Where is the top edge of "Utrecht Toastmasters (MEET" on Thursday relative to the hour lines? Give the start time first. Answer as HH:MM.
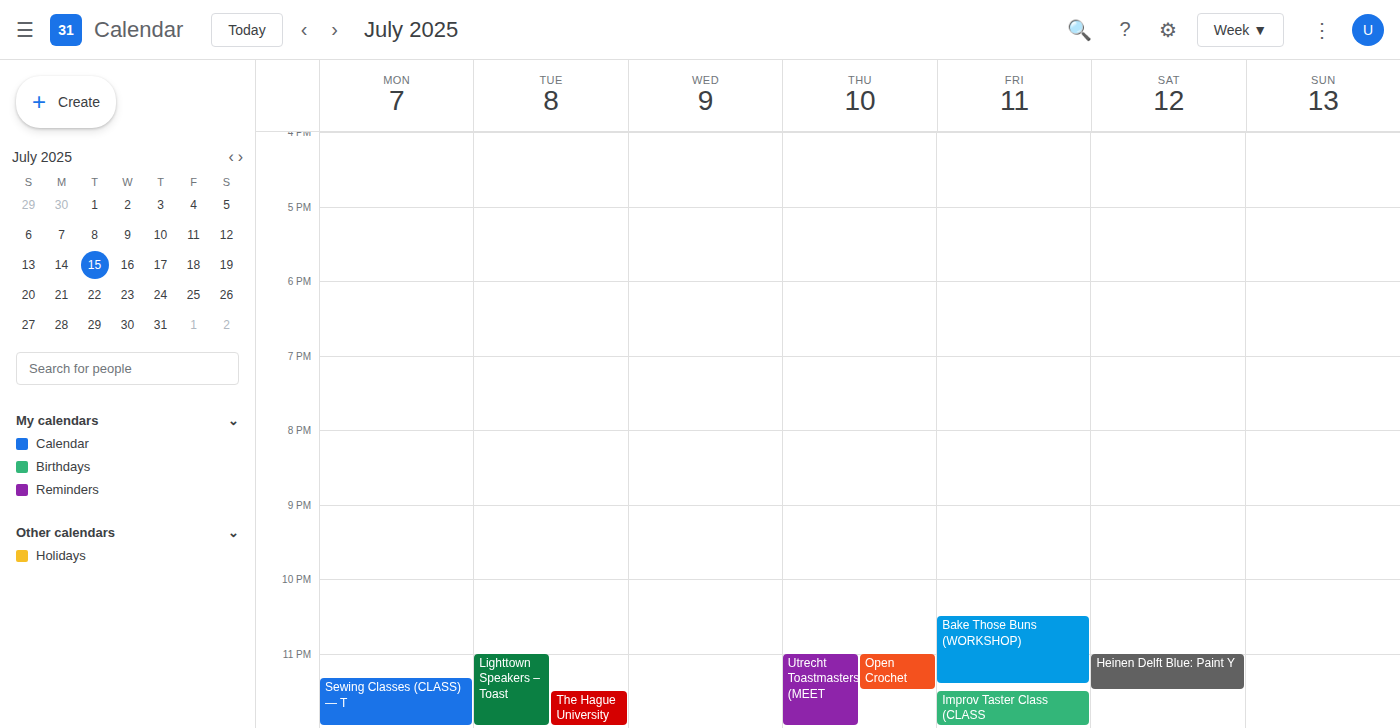
23:00 -- exactly on the 23:00 line.